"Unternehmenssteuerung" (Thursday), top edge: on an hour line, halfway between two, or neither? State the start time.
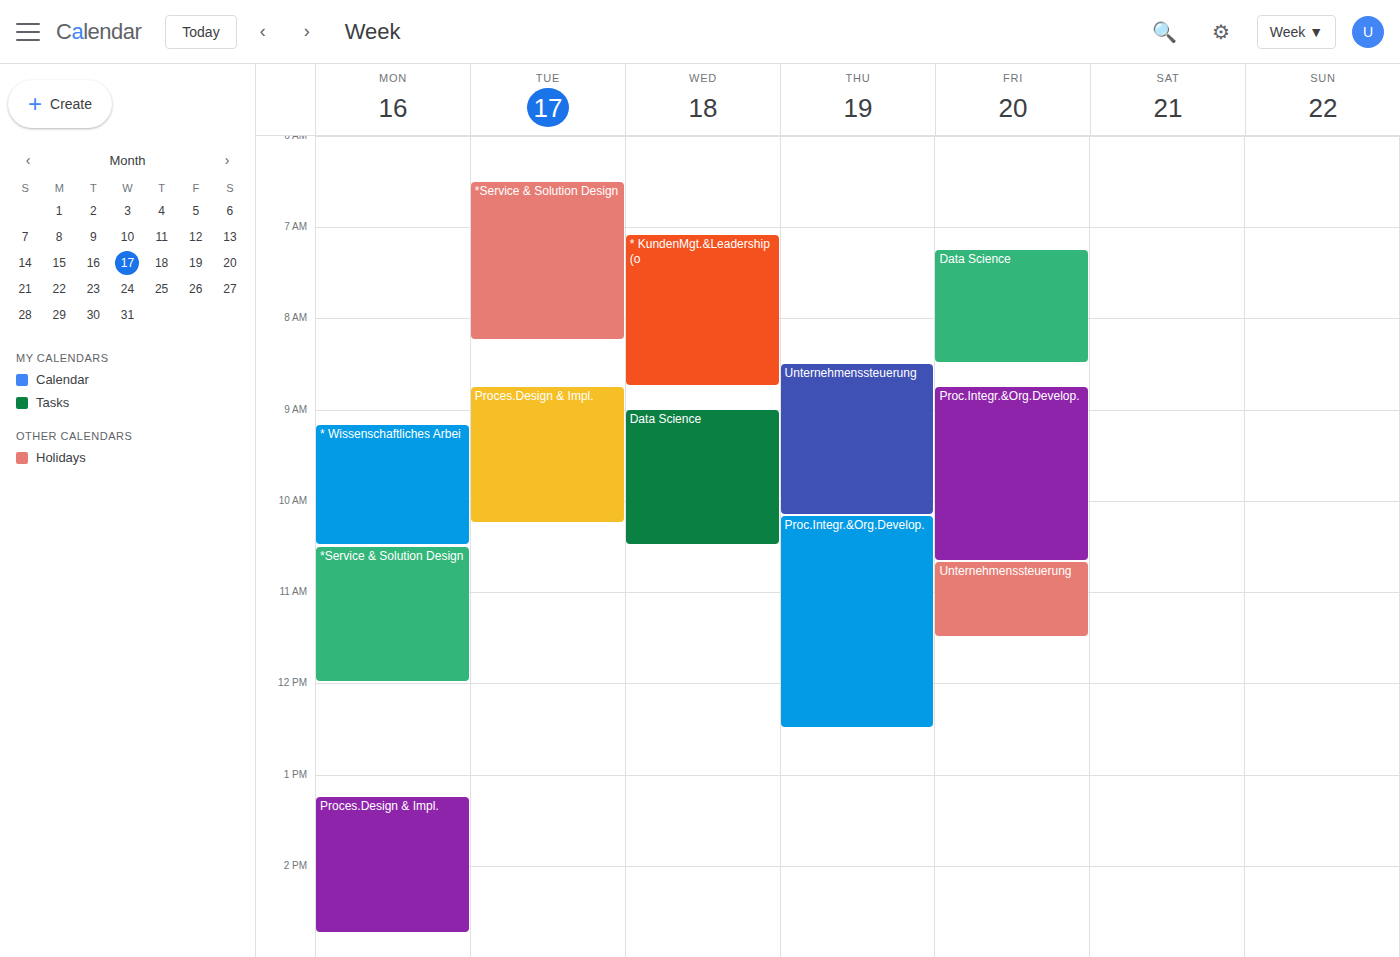
8:30 AM -- halfway between the 8 AM and 9 AM lines.